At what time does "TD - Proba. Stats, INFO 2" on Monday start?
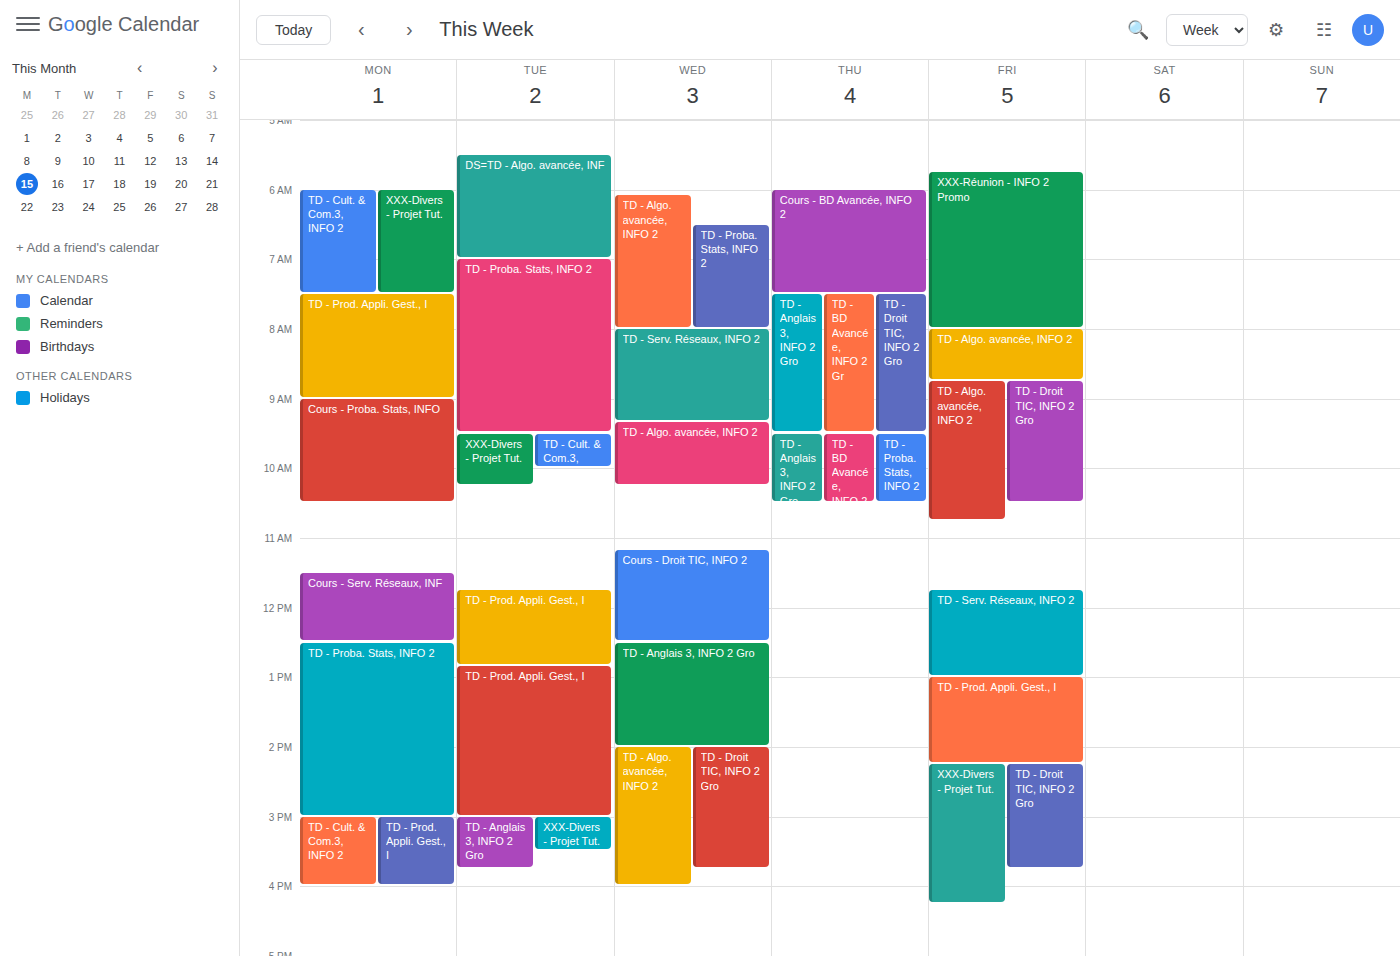
12:30